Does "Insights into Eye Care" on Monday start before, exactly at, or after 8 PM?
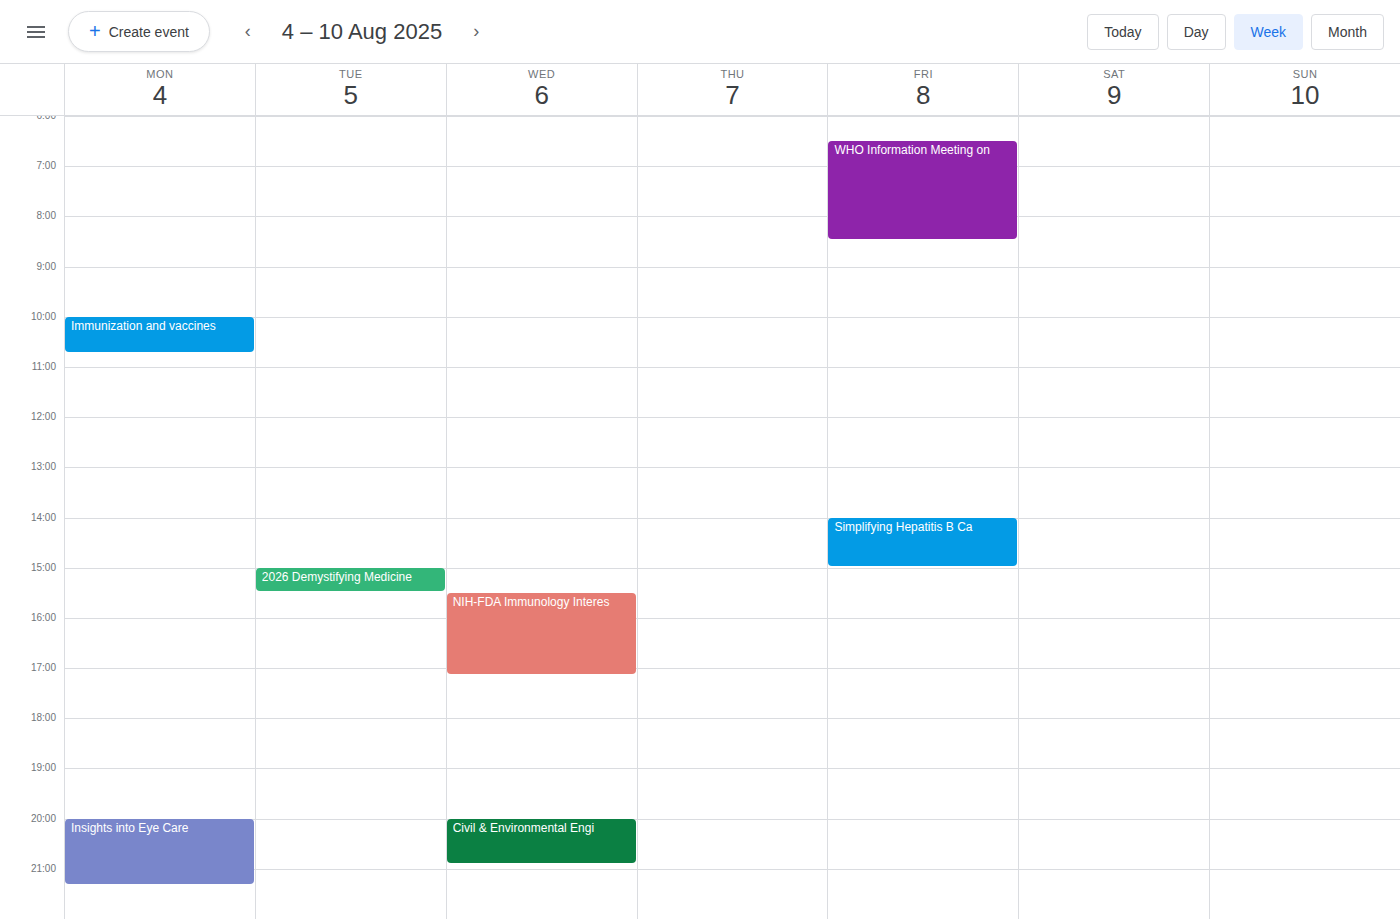
8:00 PM -- exactly at 8 PM, on the 8 PM line.